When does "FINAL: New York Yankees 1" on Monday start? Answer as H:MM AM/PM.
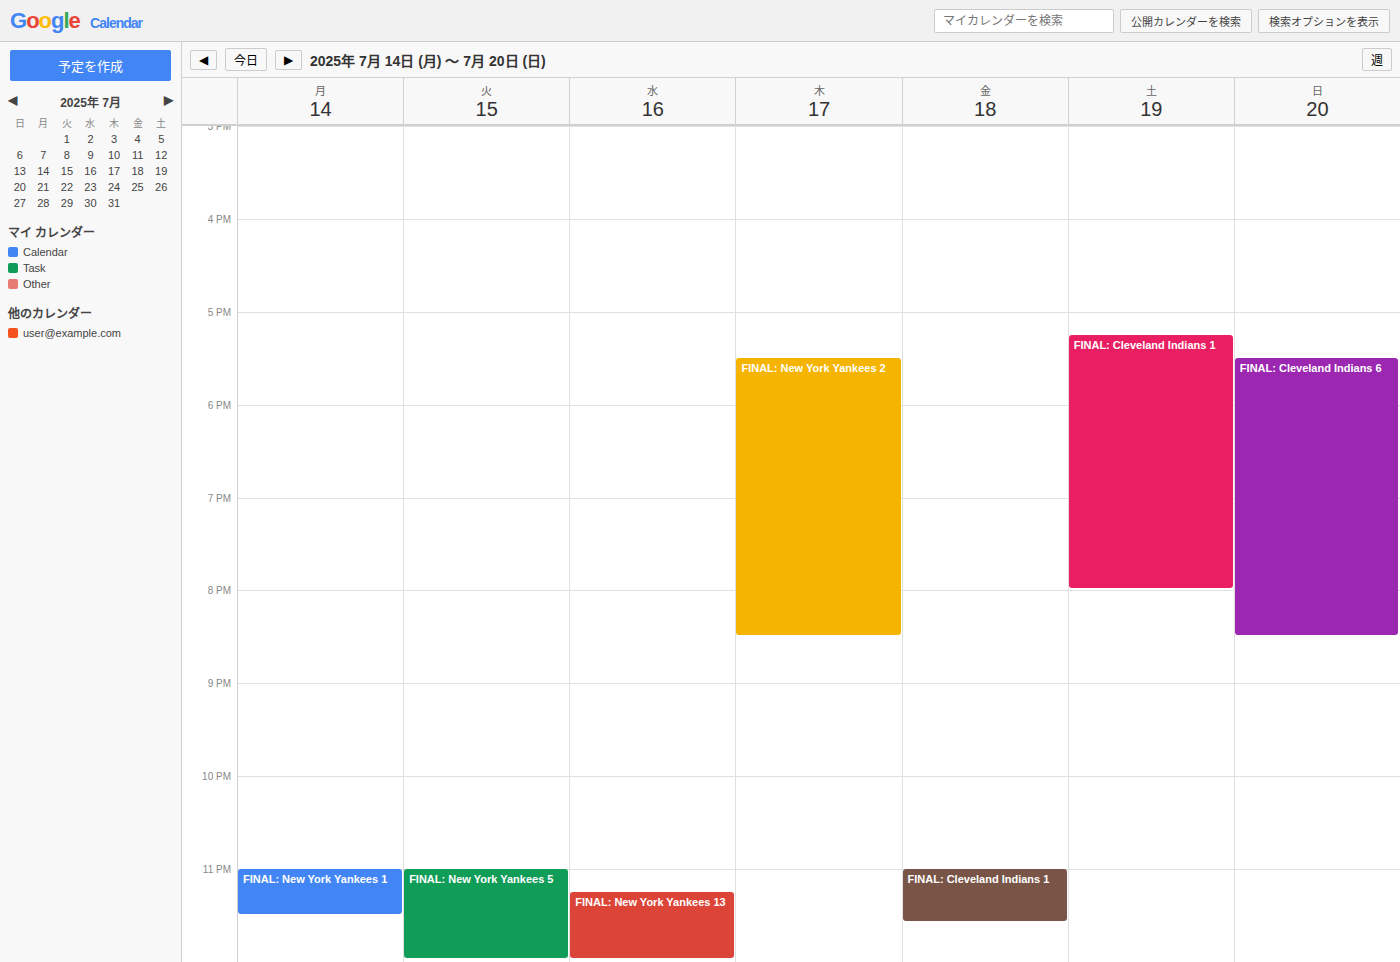
11:00 PM